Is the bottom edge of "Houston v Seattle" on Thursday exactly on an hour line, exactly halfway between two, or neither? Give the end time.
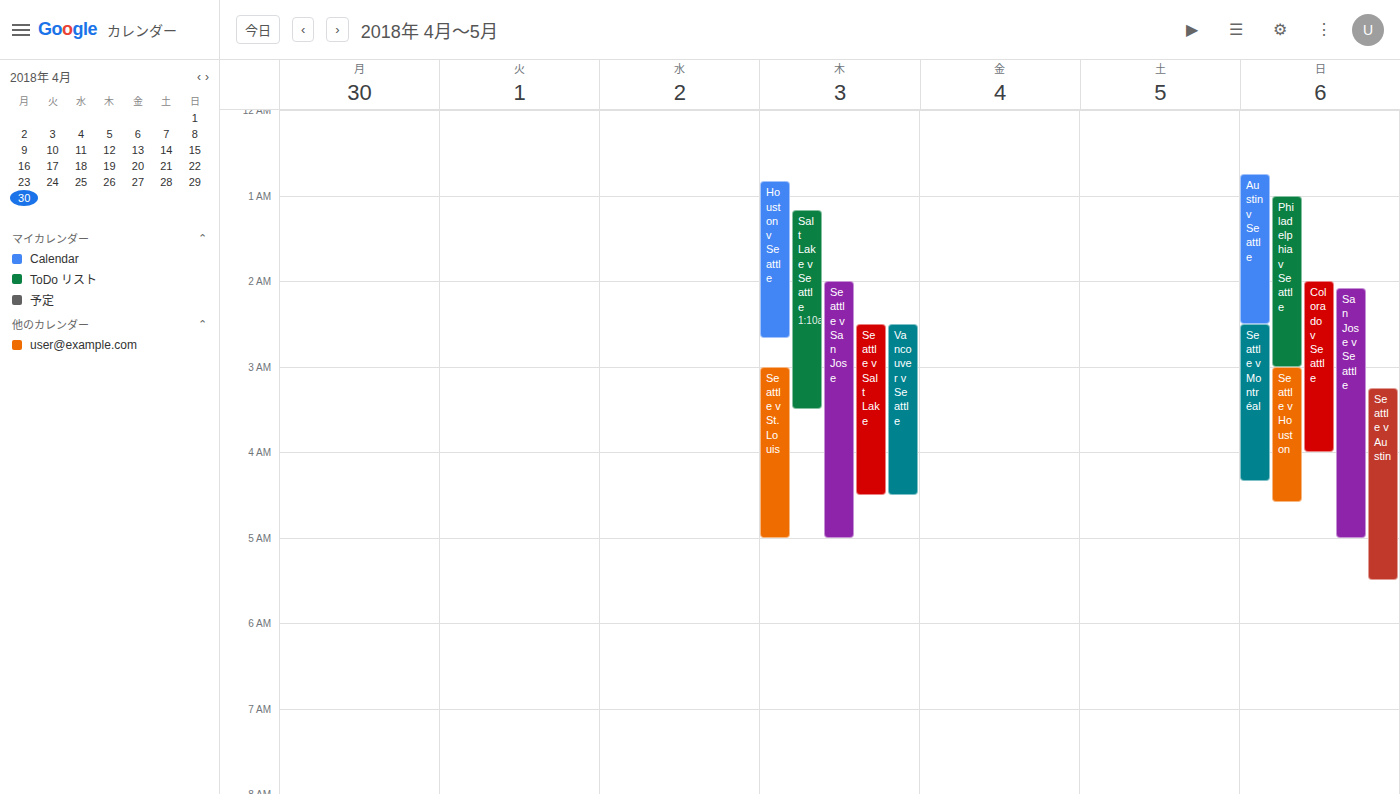
2:40 AM -- neither: 40 minutes below the 2 AM line and 20 minutes above the 3 AM line.